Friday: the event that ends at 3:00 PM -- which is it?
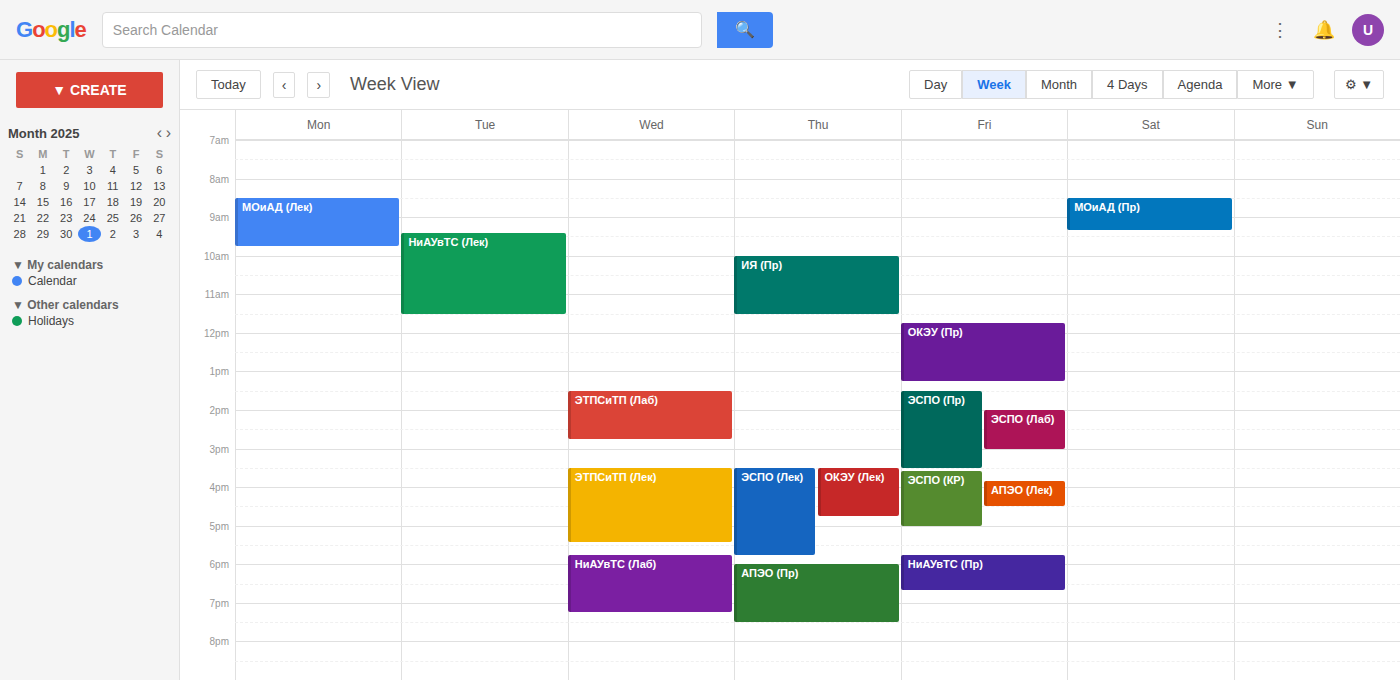
"ЭСПО (Лаб)"